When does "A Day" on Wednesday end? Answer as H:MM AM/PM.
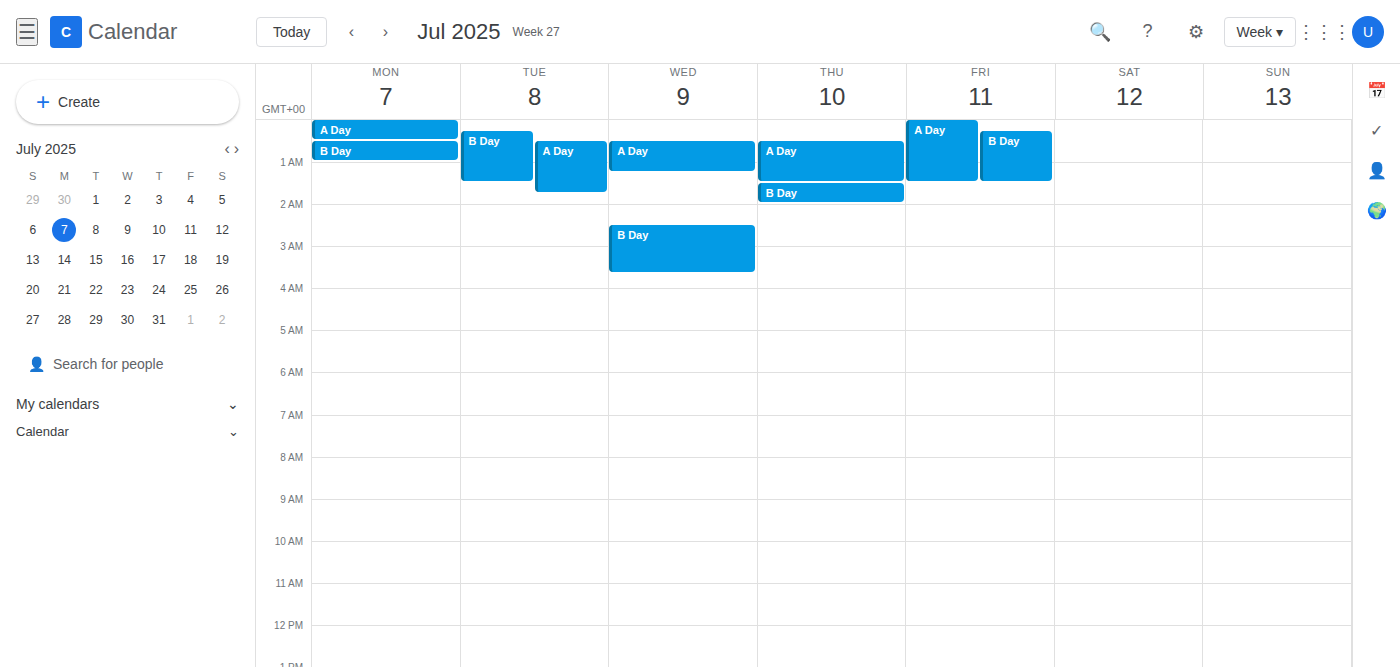
1:15 AM